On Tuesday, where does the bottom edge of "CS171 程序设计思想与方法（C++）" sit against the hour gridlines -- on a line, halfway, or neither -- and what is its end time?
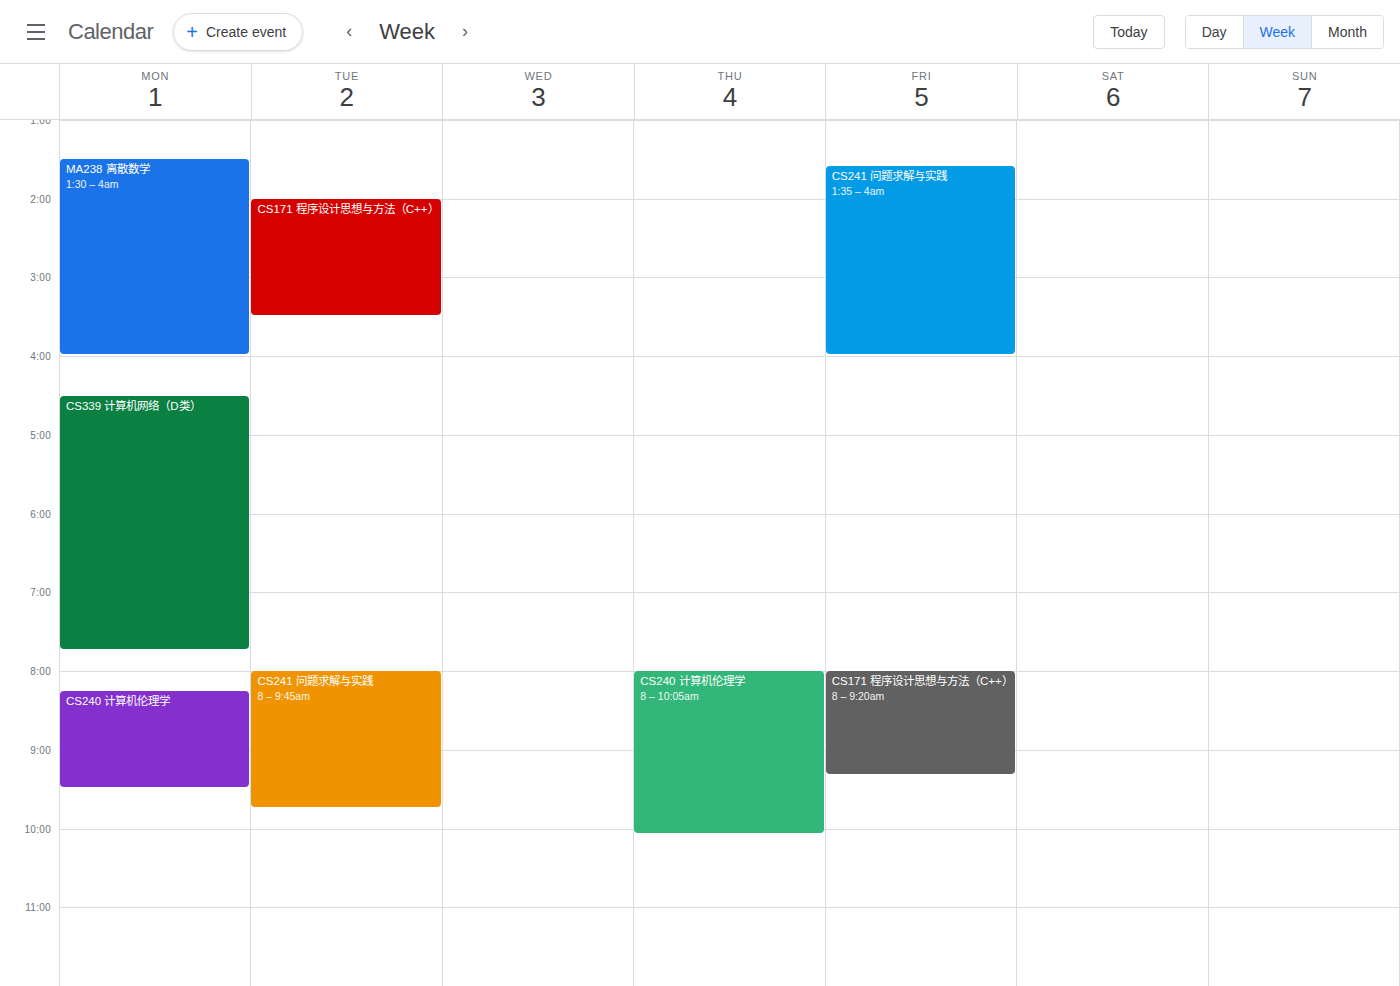
3:30 AM -- halfway between the 3 AM and 4 AM lines.